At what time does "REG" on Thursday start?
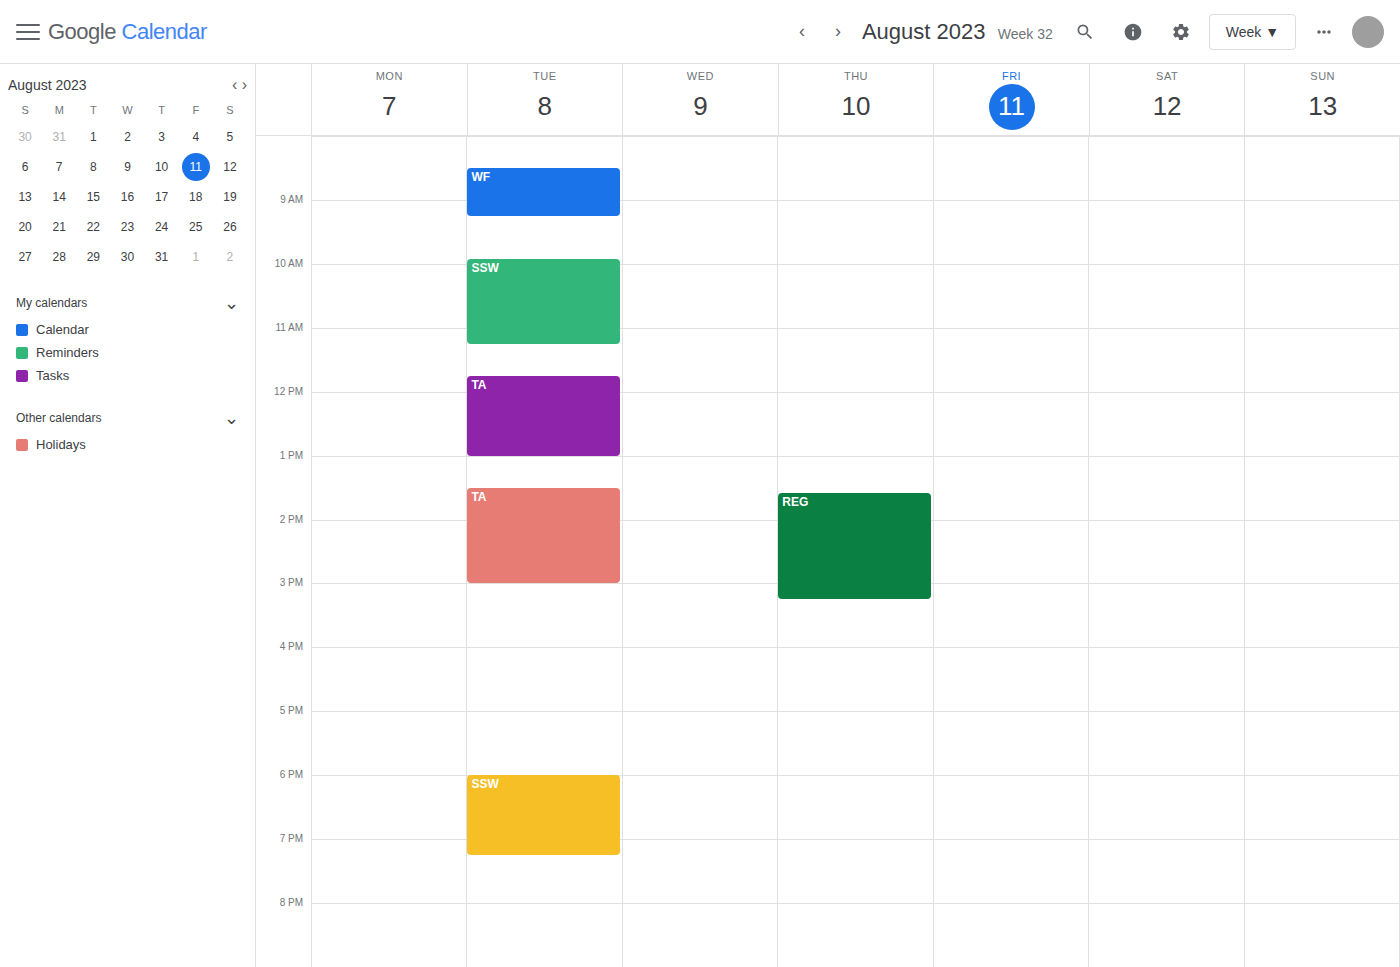
1:35 PM